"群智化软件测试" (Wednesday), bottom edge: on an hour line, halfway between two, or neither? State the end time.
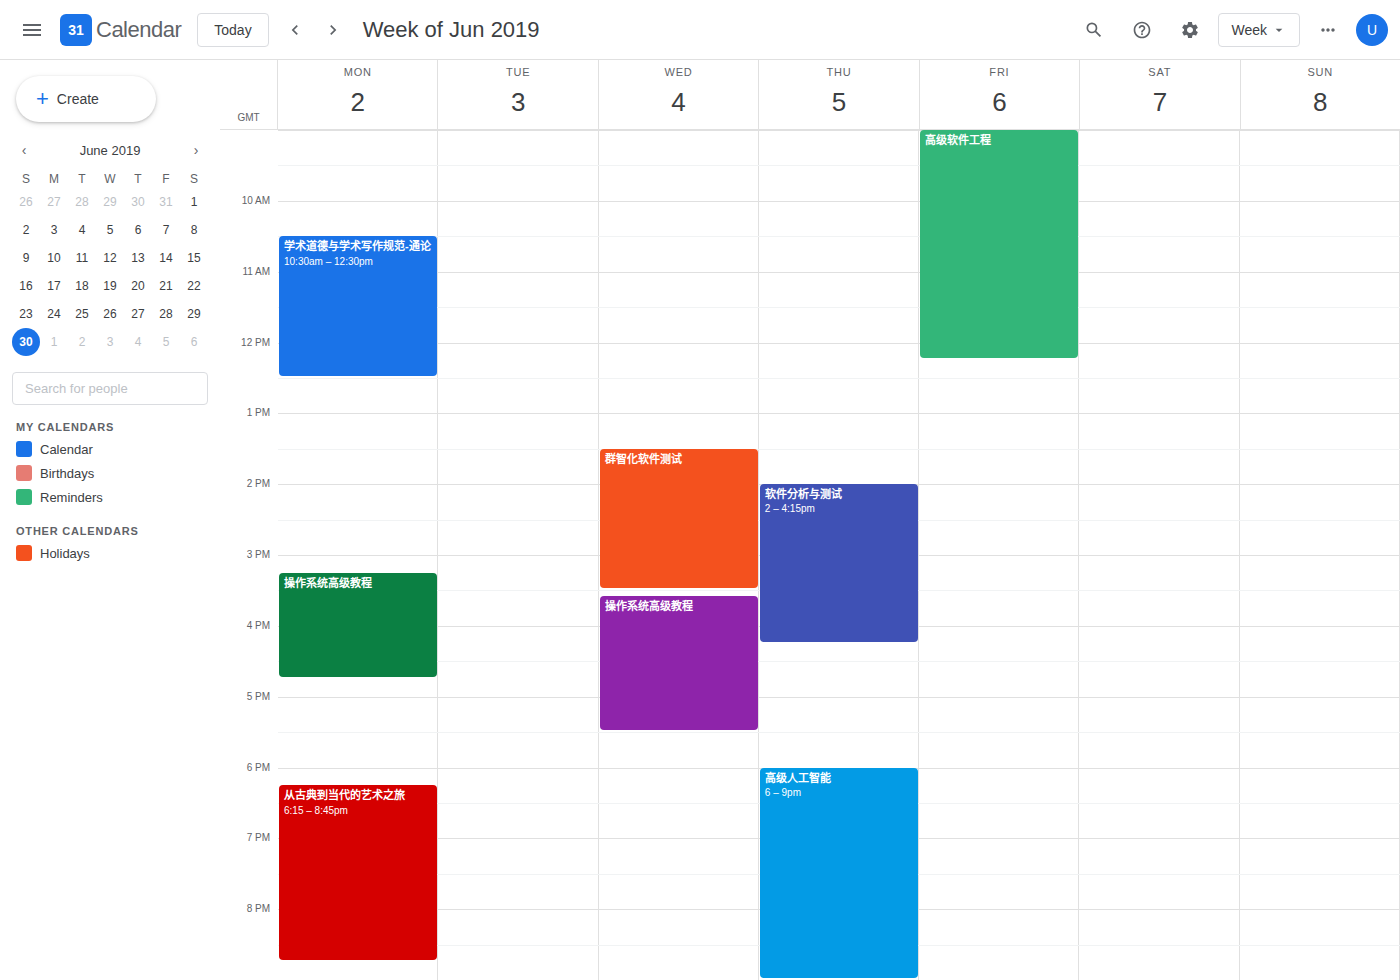
3:30 PM -- halfway between the 3 PM and 4 PM lines.